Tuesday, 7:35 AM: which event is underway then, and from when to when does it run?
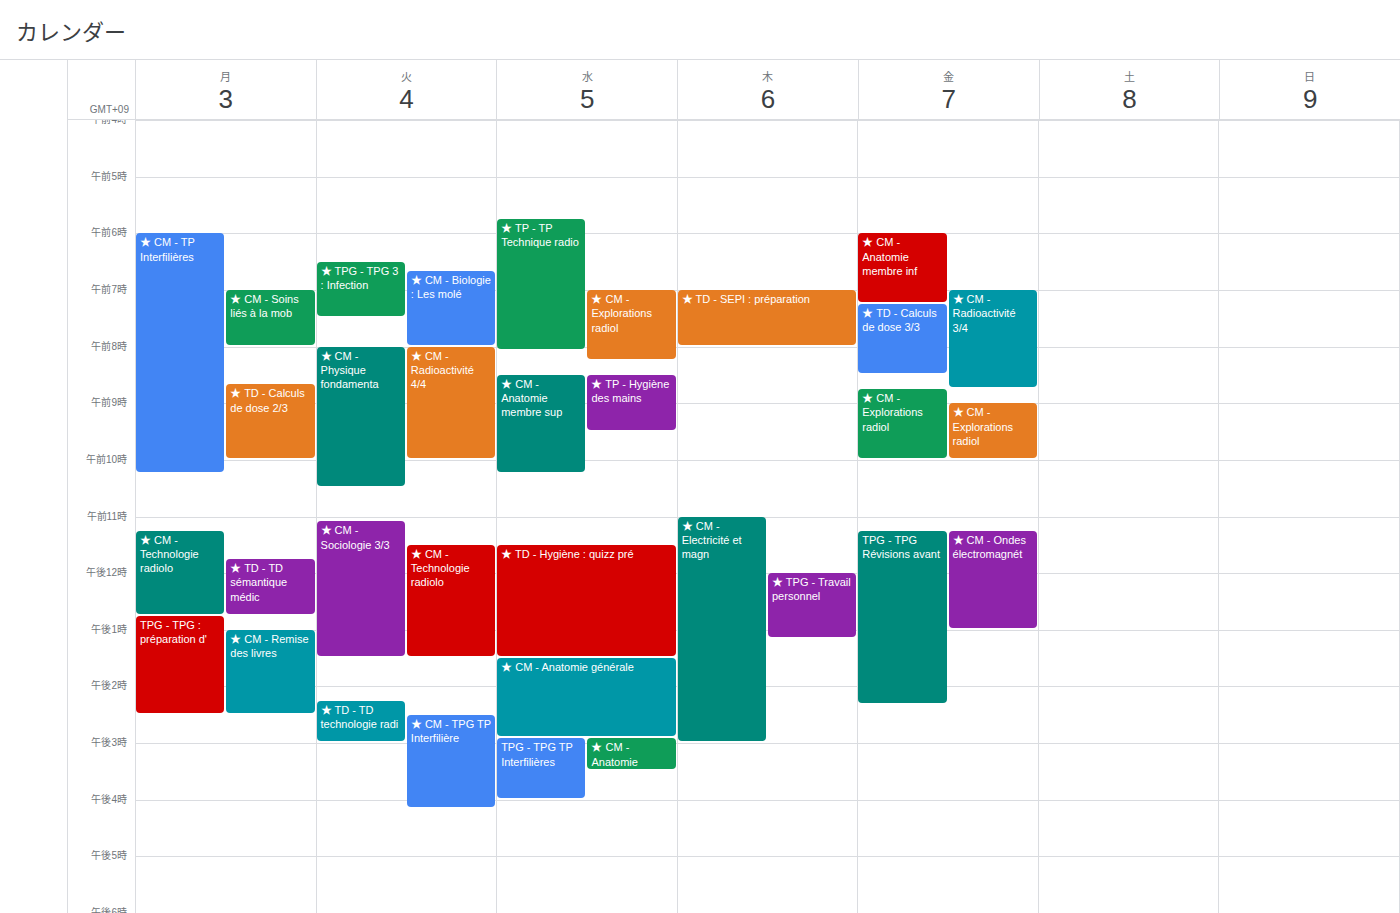
"★ CM - Biologie : Les molé", 6:40 AM to 8:00 AM